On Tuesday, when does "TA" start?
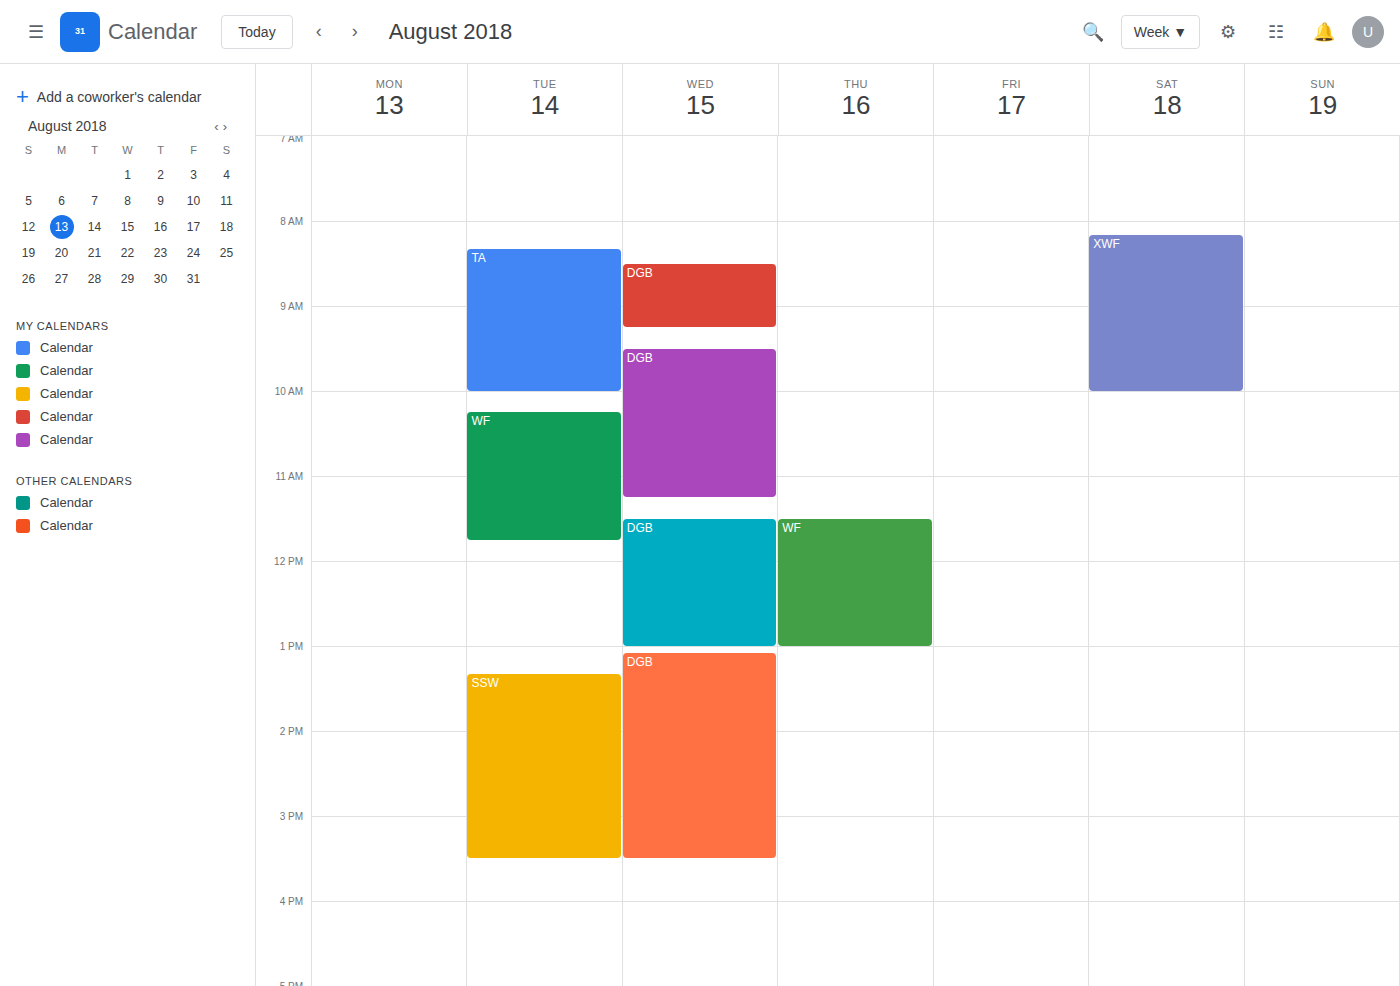
8:20 AM